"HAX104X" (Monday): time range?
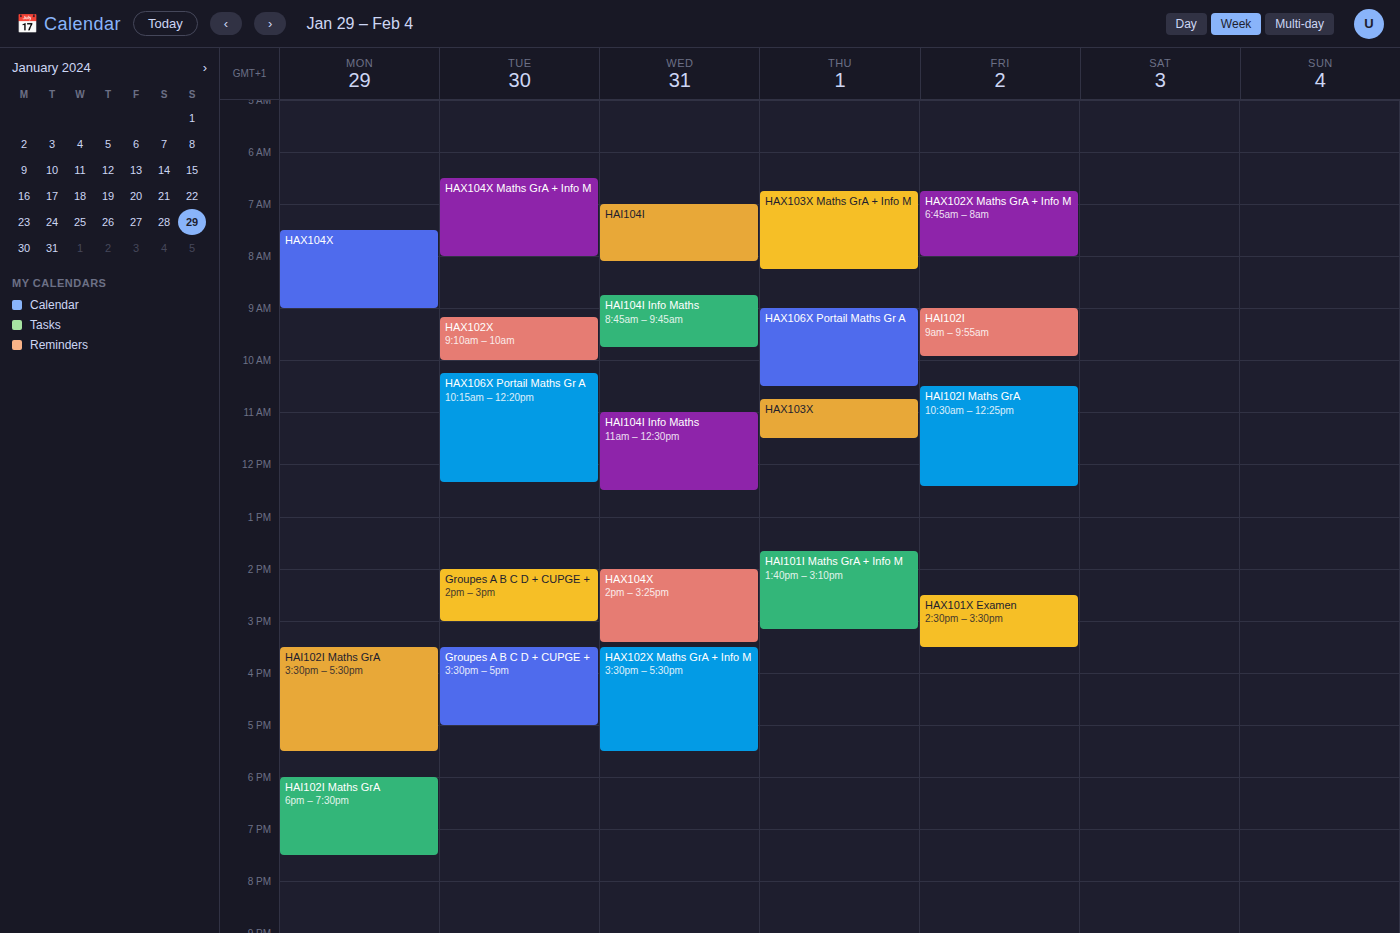
07:30 to 09:00